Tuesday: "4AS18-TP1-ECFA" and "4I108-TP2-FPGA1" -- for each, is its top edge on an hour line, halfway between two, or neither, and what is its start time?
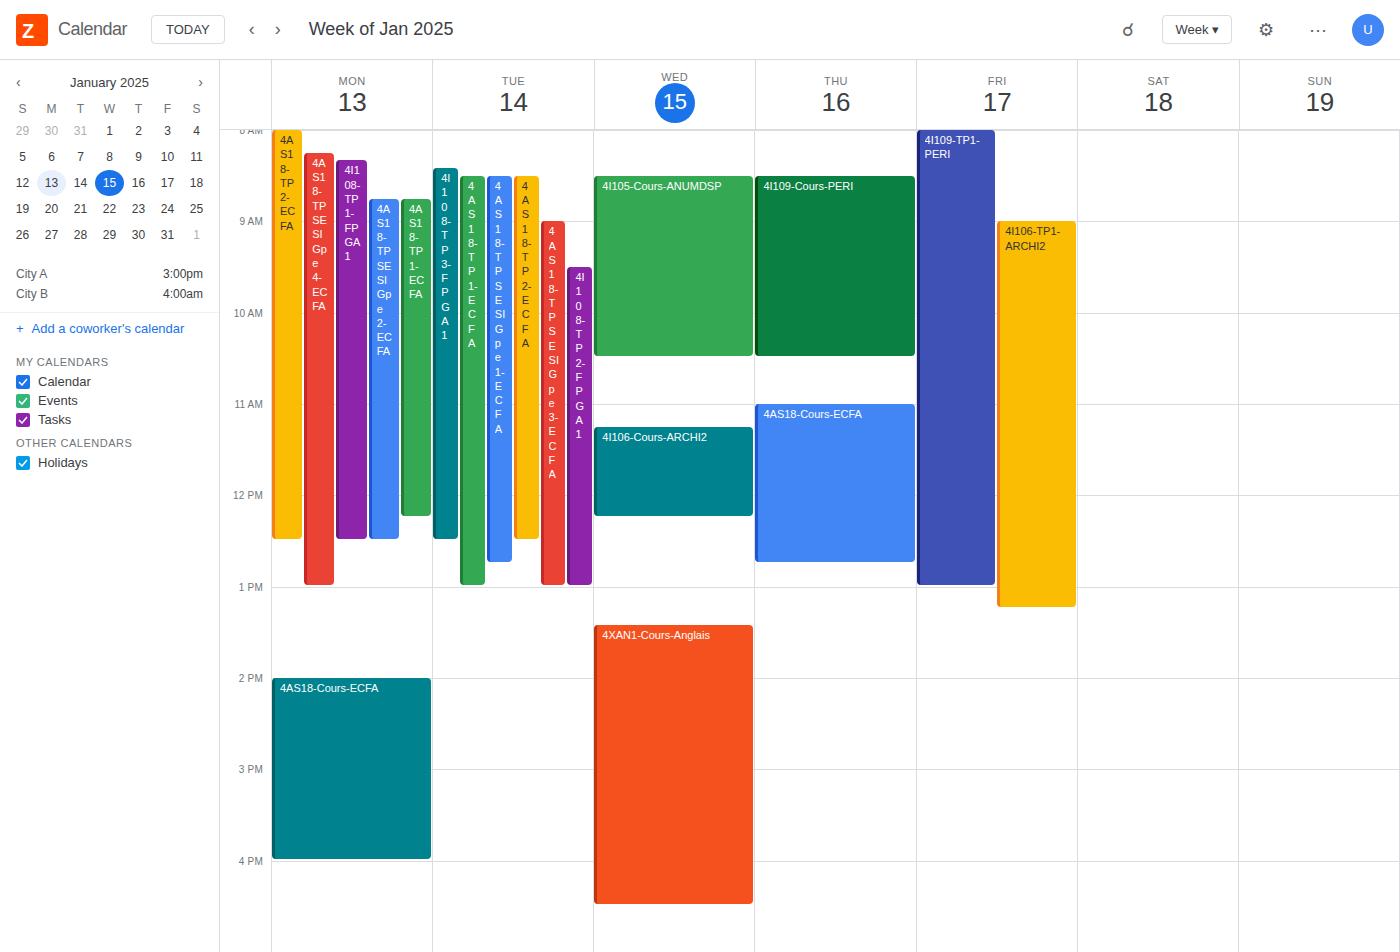
"4AS18-TP1-ECFA": 08:30, halfway between the 08:00 and 09:00 lines. "4I108-TP2-FPGA1": 09:30, halfway between the 09:00 and 10:00 lines.